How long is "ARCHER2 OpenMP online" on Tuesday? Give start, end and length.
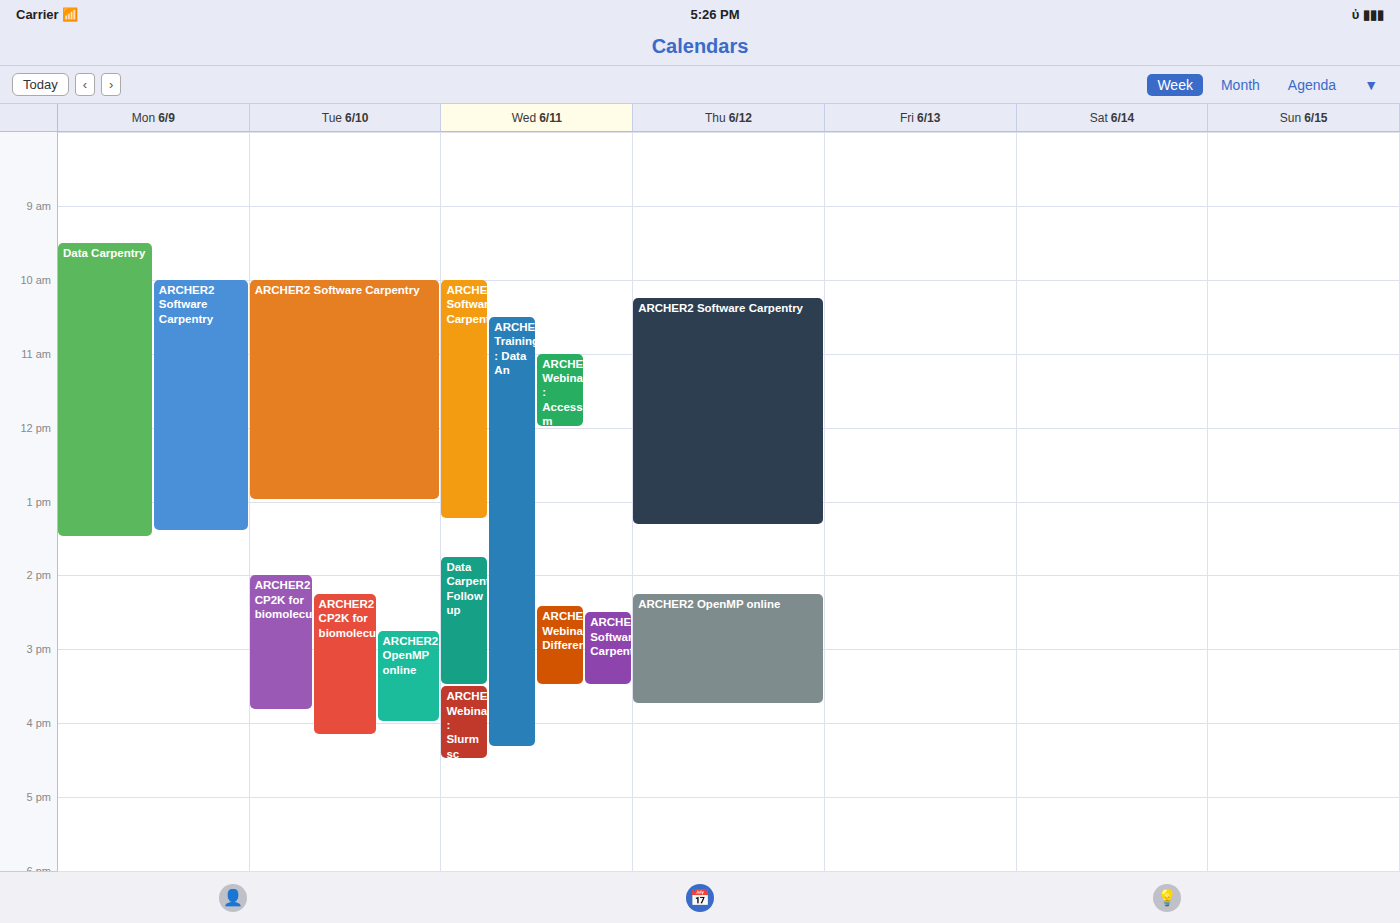
2:45 PM to 4:00 PM, 1 hour 15 minutes